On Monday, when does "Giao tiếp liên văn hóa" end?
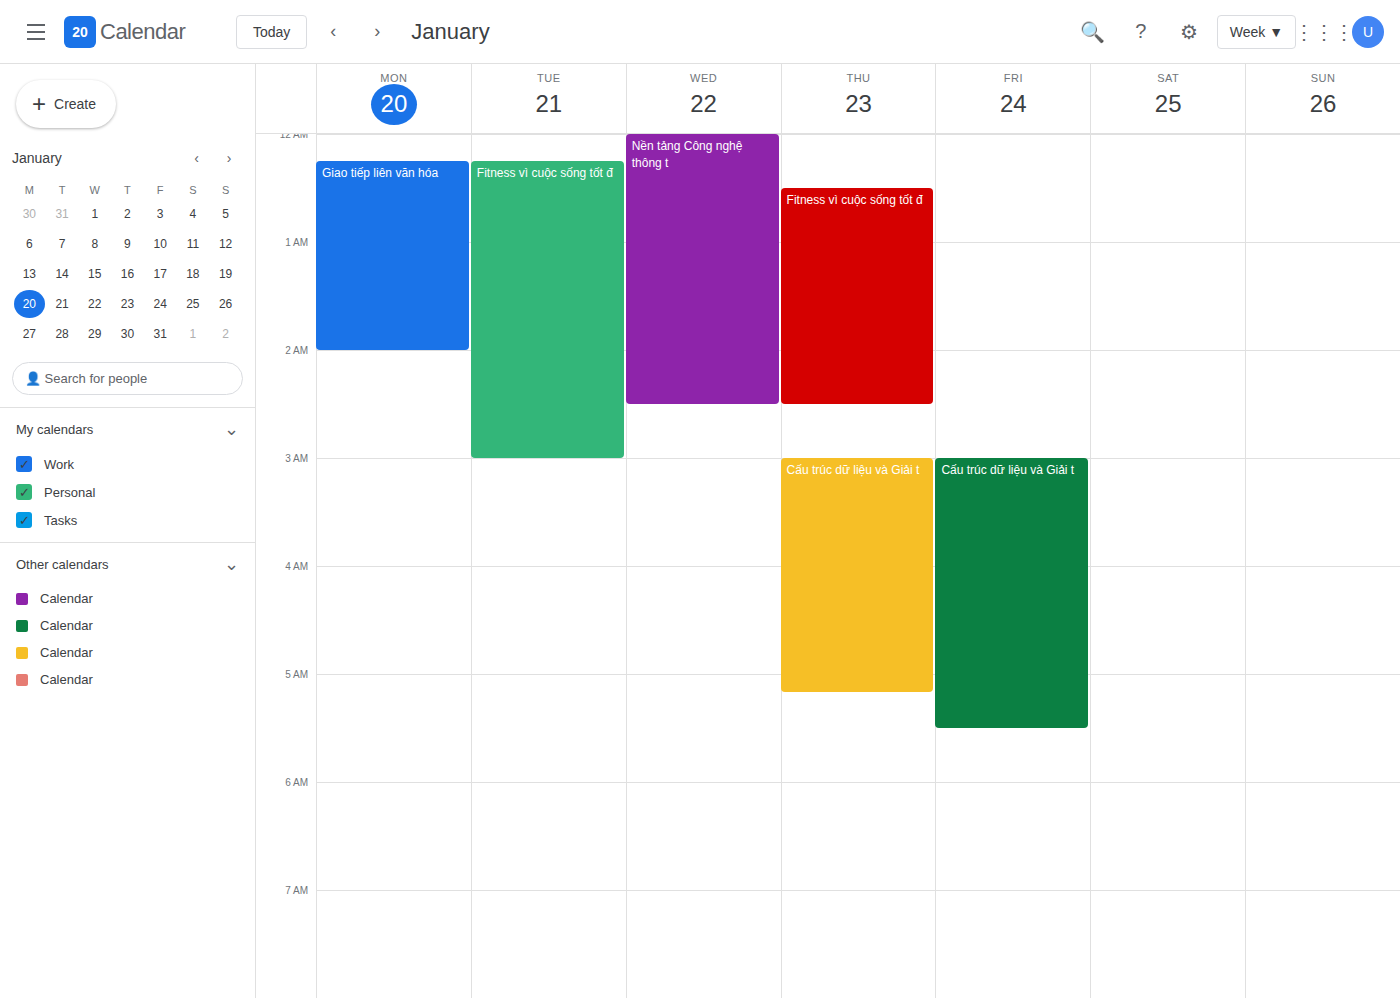
2:00 AM